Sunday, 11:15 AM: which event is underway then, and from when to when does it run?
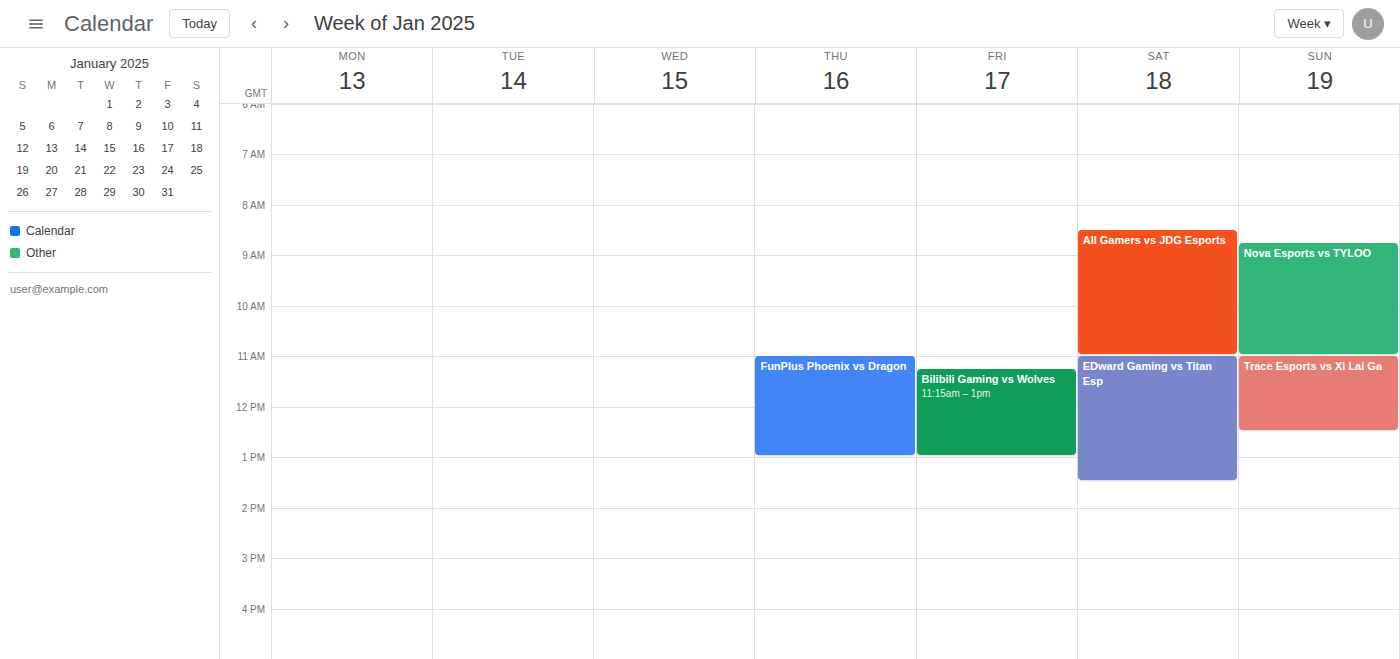
"Trace Esports vs Xi Lai Ga", 11:00 AM to 12:30 PM